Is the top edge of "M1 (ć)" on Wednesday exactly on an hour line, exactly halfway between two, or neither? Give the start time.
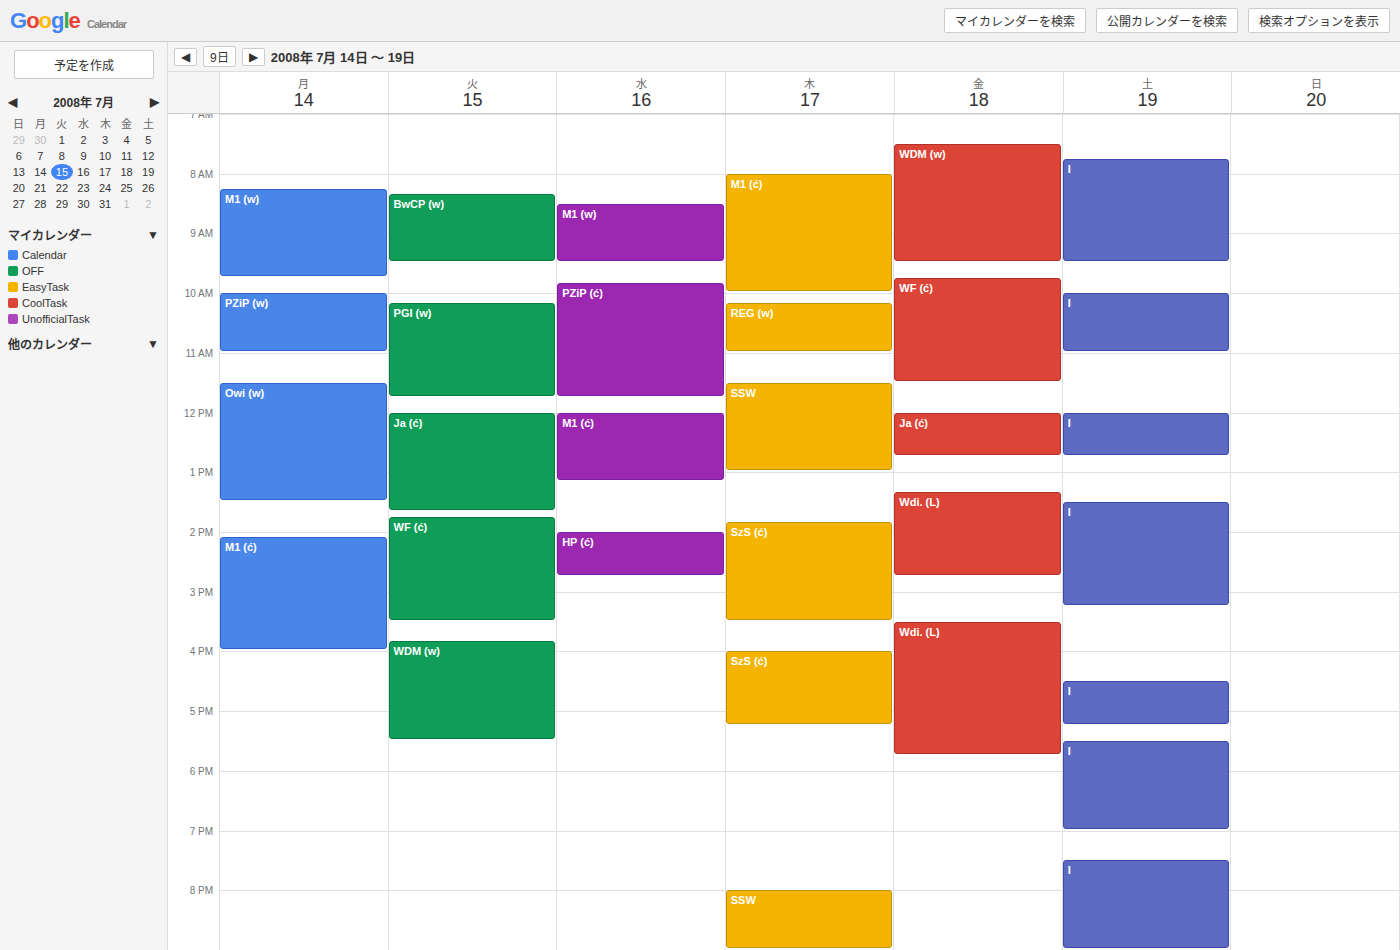
12:00 PM -- exactly on the 12 PM line.